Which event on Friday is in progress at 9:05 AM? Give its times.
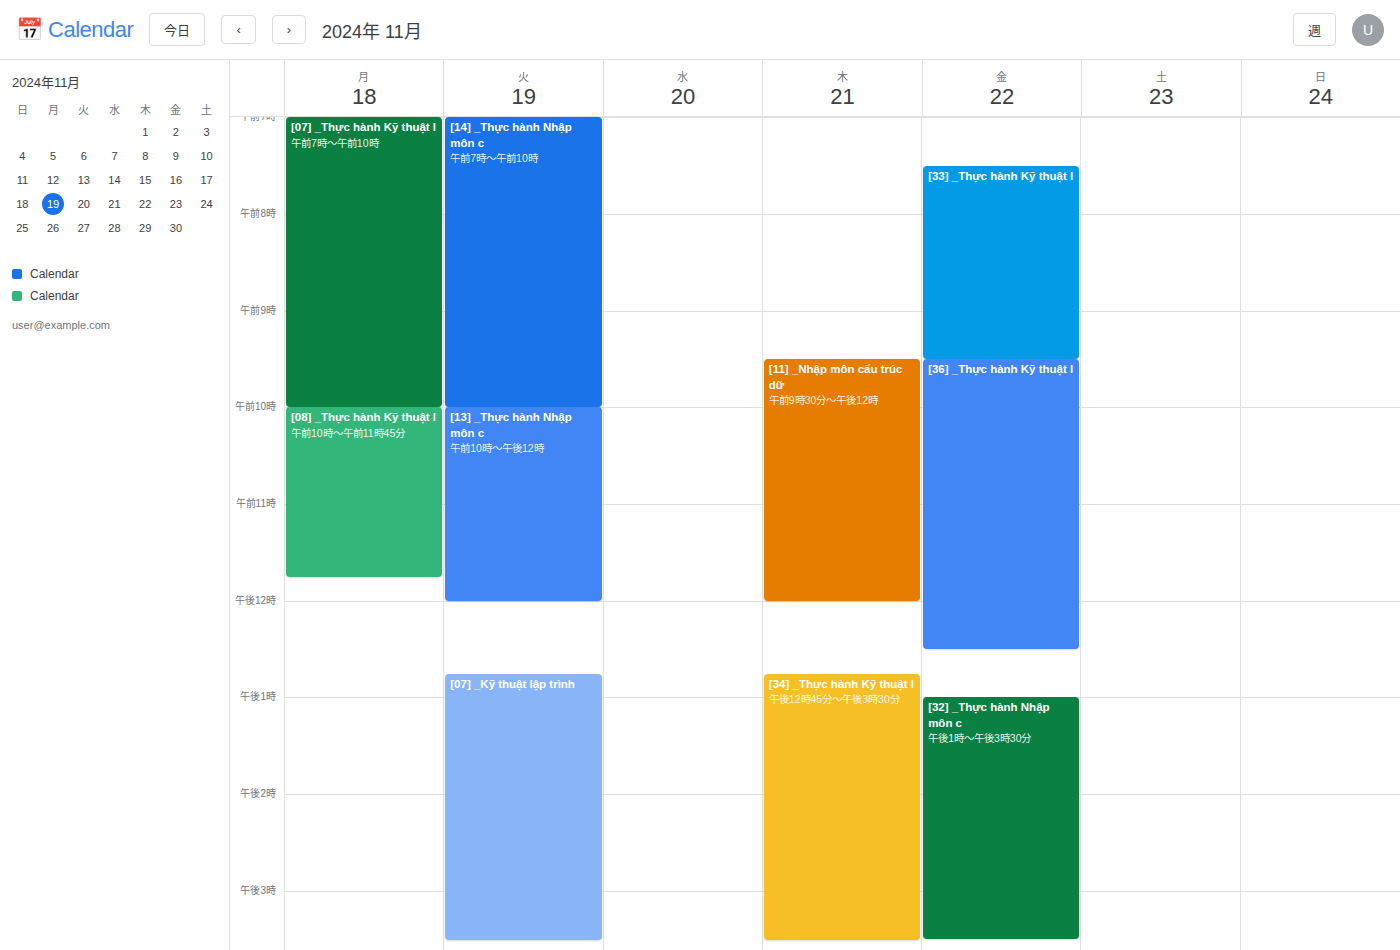
"[33] _Thực hành Kỹ thuật l", 7:30 AM to 9:30 AM